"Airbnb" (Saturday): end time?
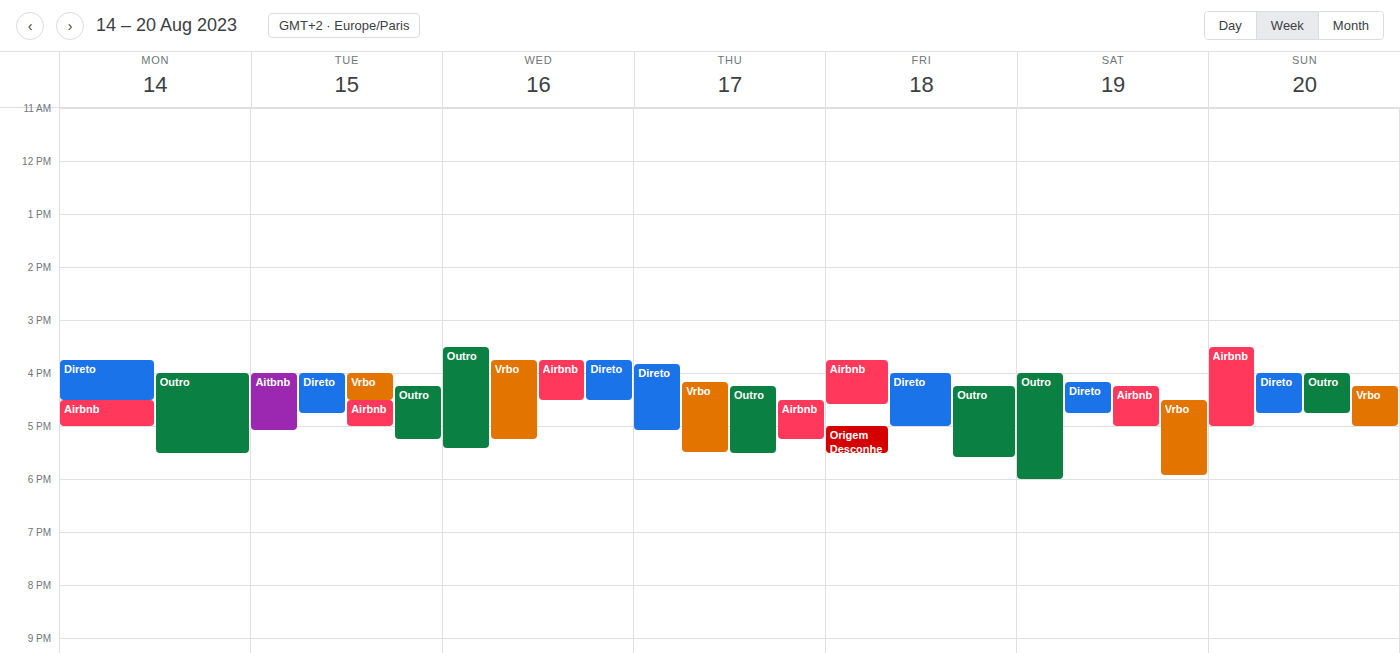
5:00 PM